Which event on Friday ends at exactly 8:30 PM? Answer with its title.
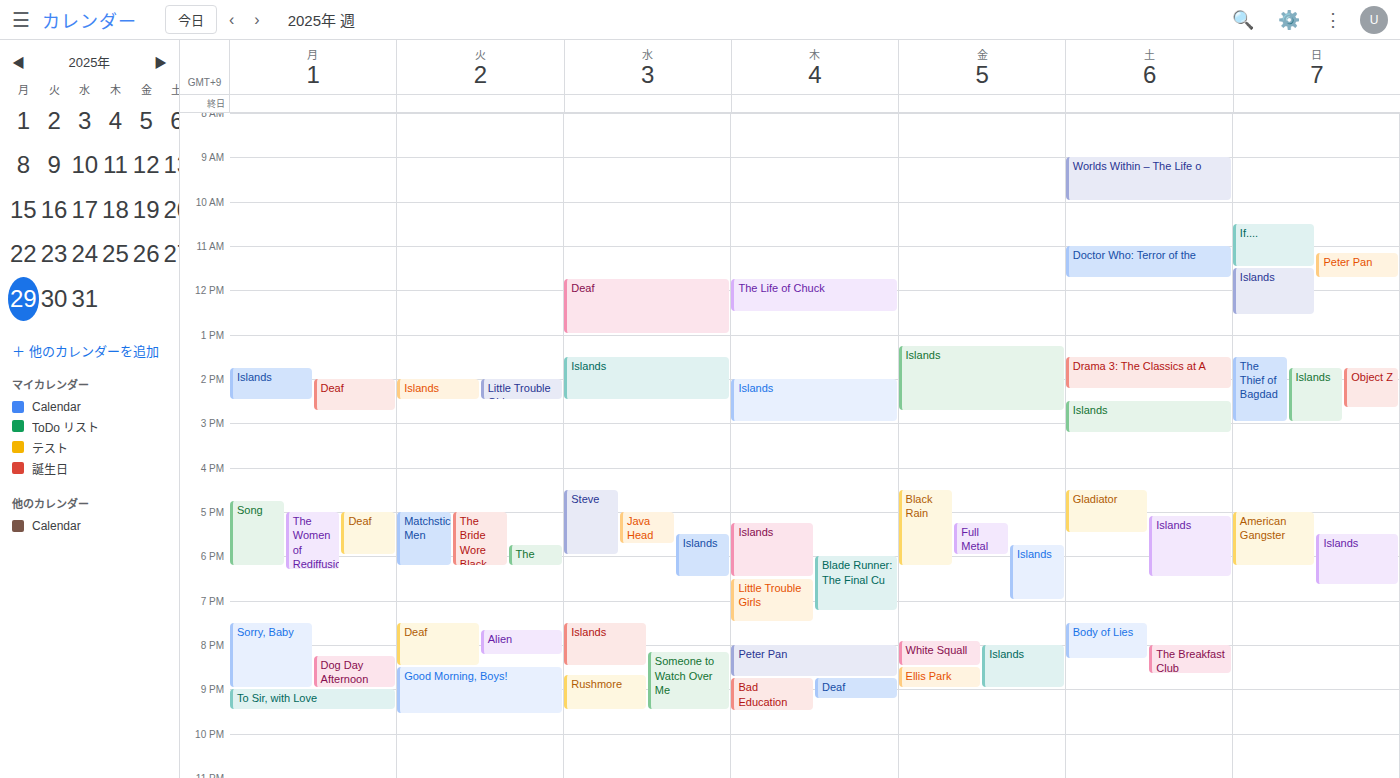
"White Squall"